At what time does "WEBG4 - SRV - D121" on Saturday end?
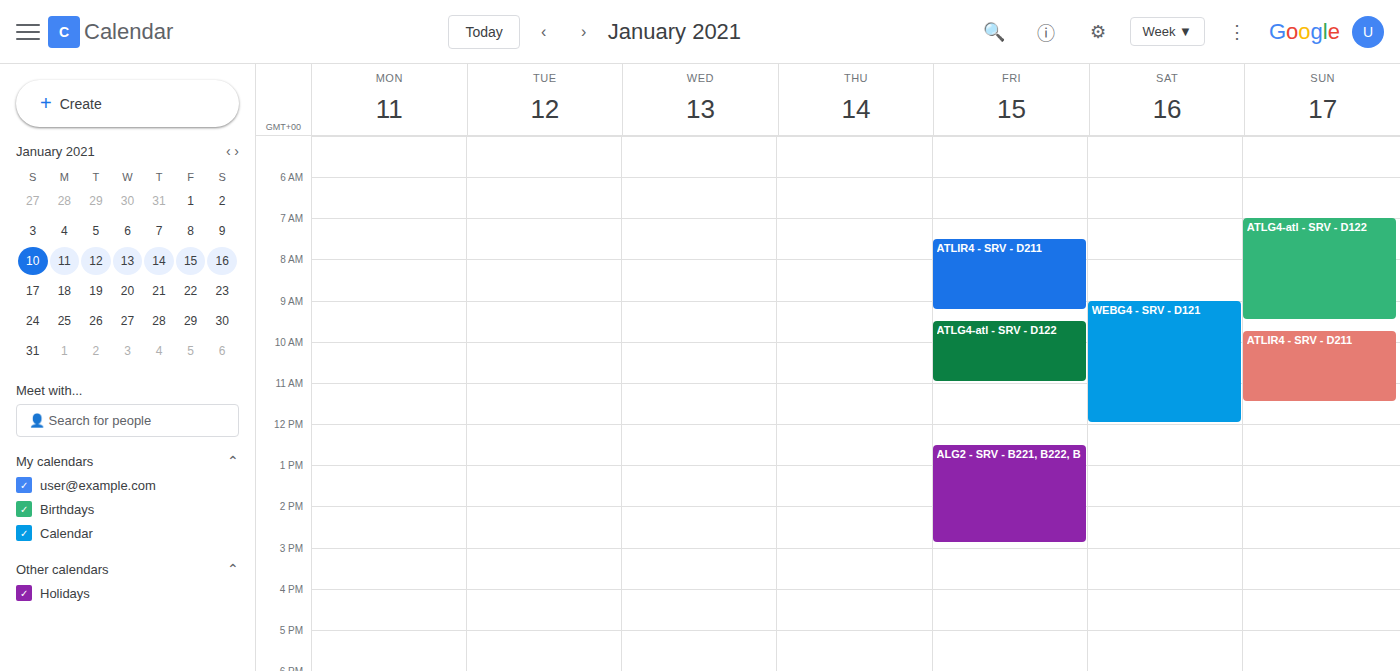
12:00